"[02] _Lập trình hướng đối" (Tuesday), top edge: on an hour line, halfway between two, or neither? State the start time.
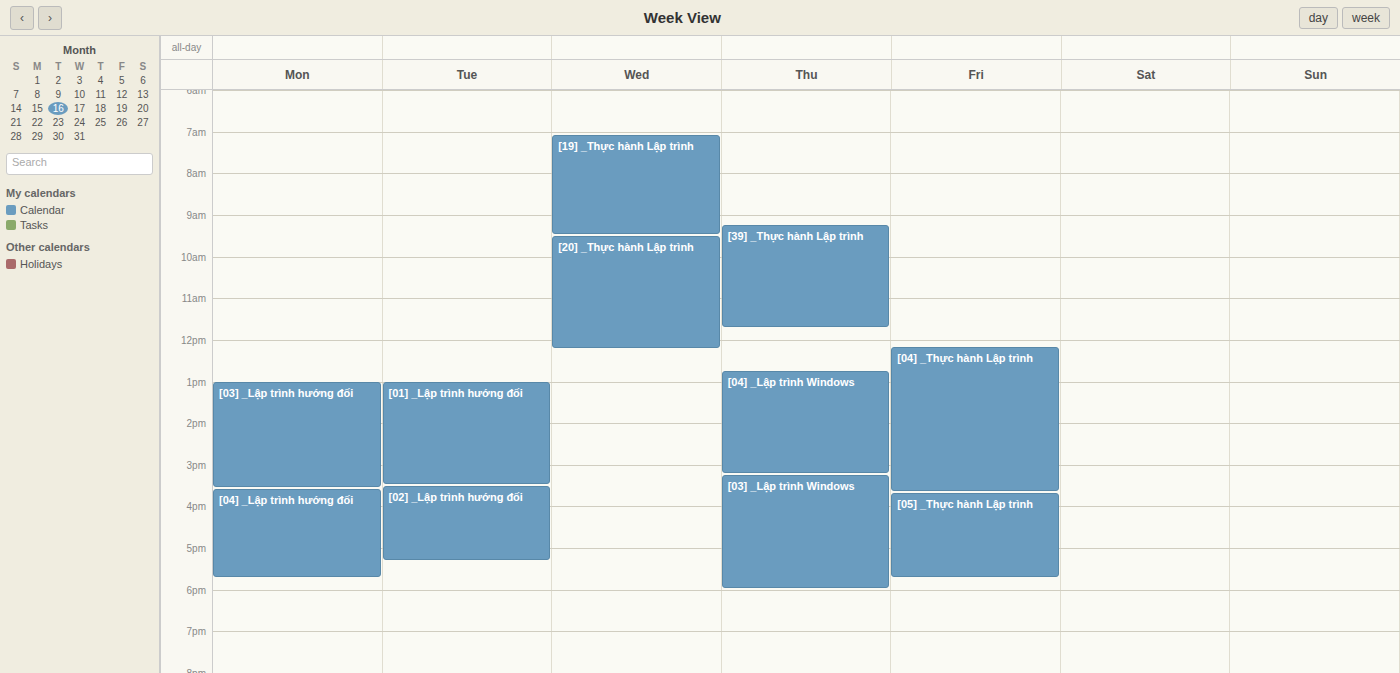
15:30 -- halfway between the 15:00 and 16:00 lines.